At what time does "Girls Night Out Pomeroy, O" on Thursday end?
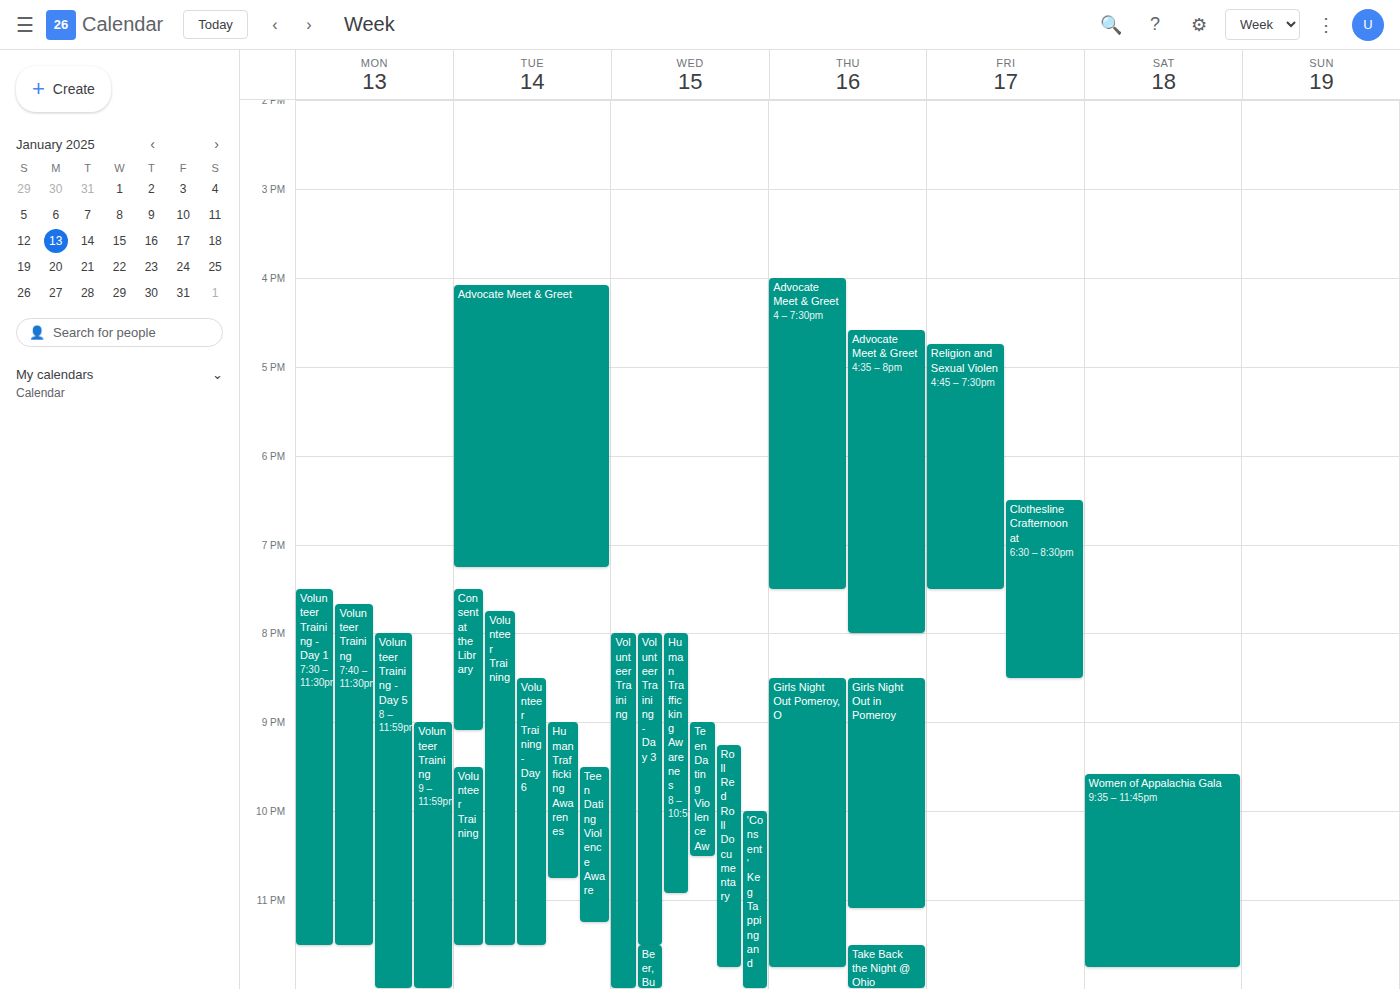
11:45 PM